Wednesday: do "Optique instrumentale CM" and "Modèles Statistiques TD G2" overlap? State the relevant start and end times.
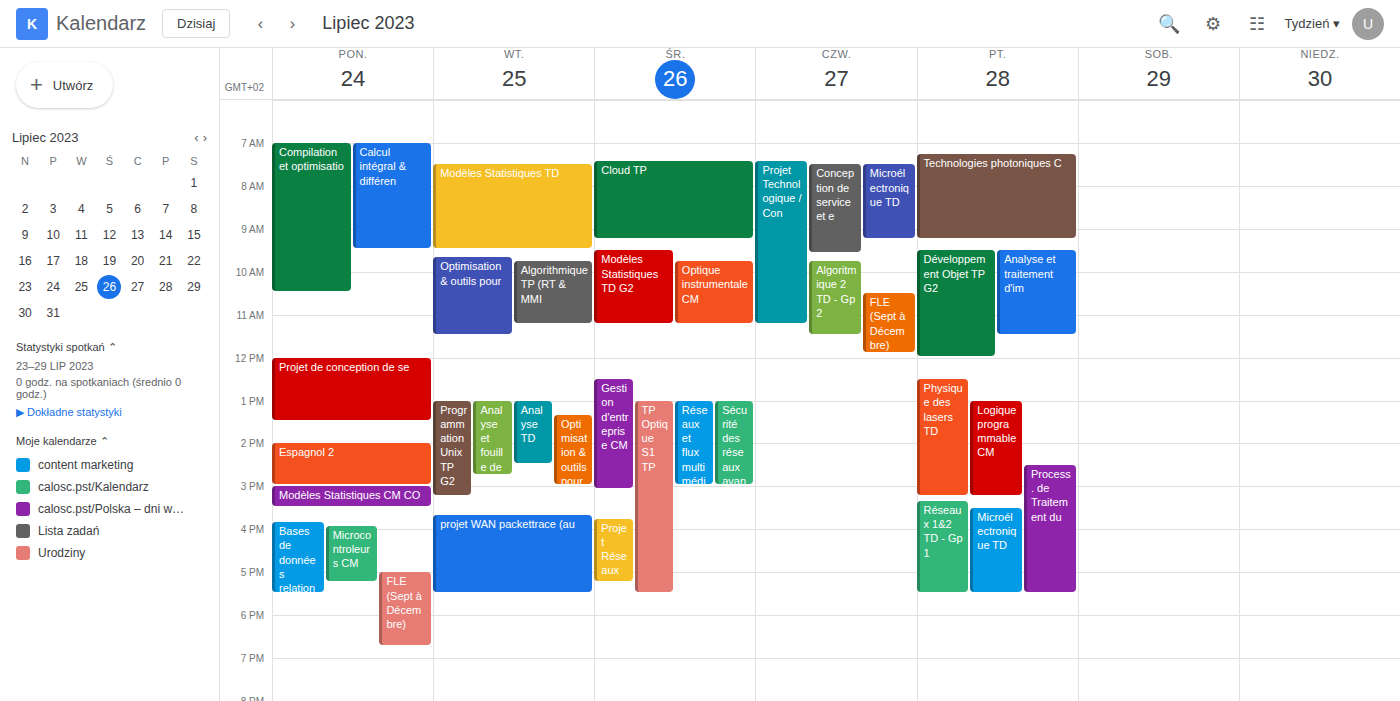
"Optique instrumentale CM" starts at 9:45 AM, before "Modèles Statistiques TD G2" ends at 11:15 AM -- they overlap.